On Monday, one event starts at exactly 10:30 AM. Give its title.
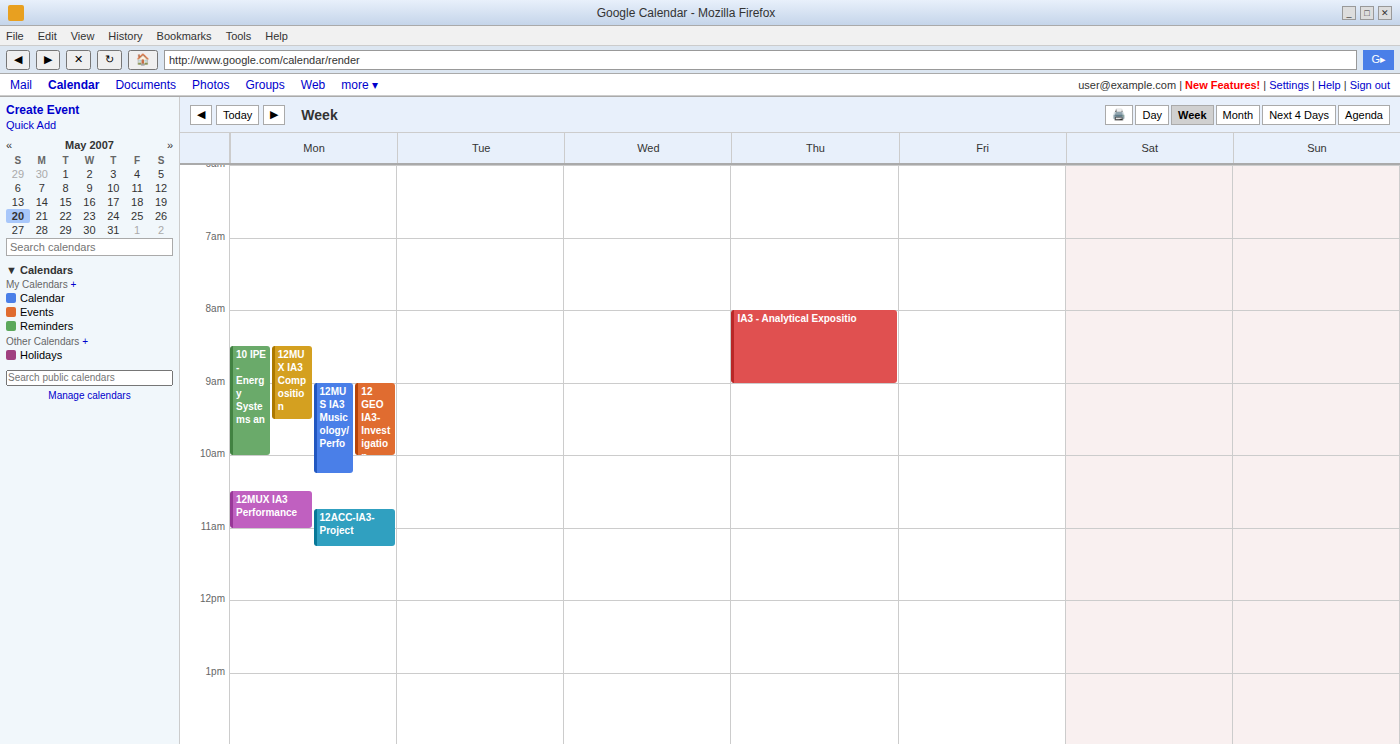
"12MUX IA3 Performance"